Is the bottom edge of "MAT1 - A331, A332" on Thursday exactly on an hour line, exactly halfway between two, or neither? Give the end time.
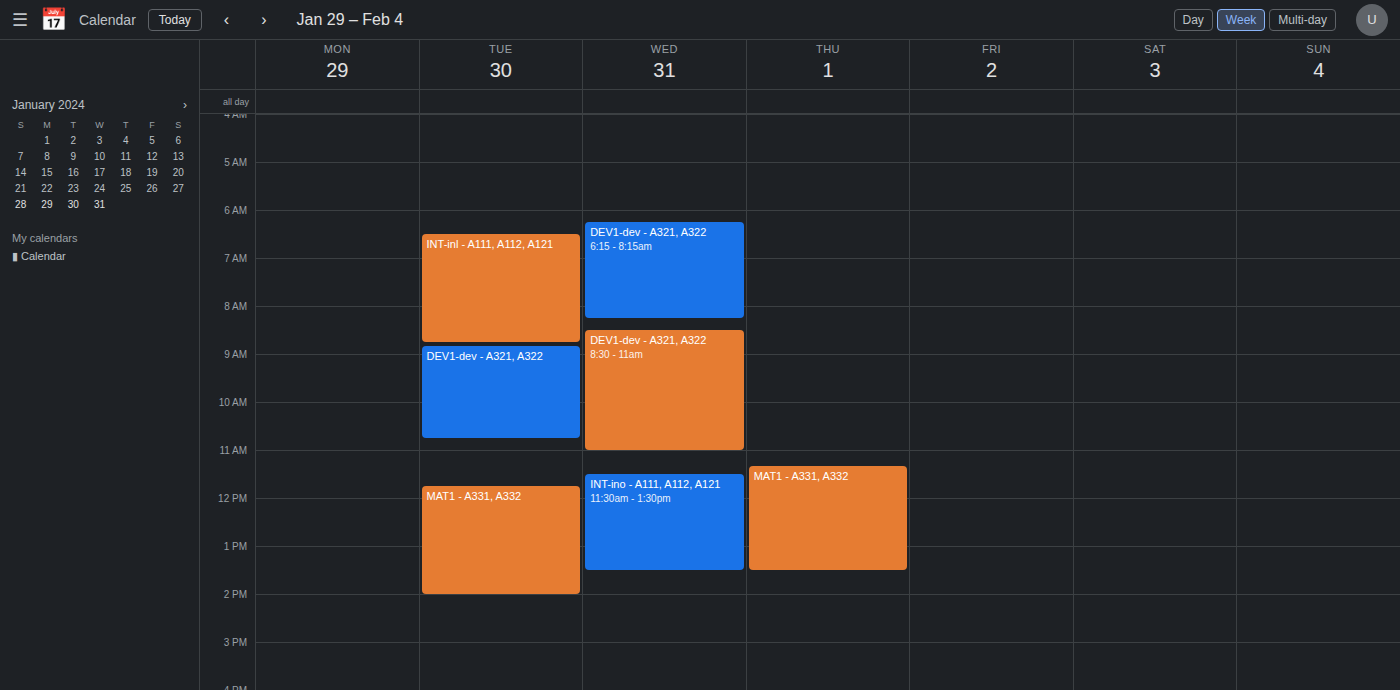
13:30 -- halfway between the 13:00 and 14:00 lines.